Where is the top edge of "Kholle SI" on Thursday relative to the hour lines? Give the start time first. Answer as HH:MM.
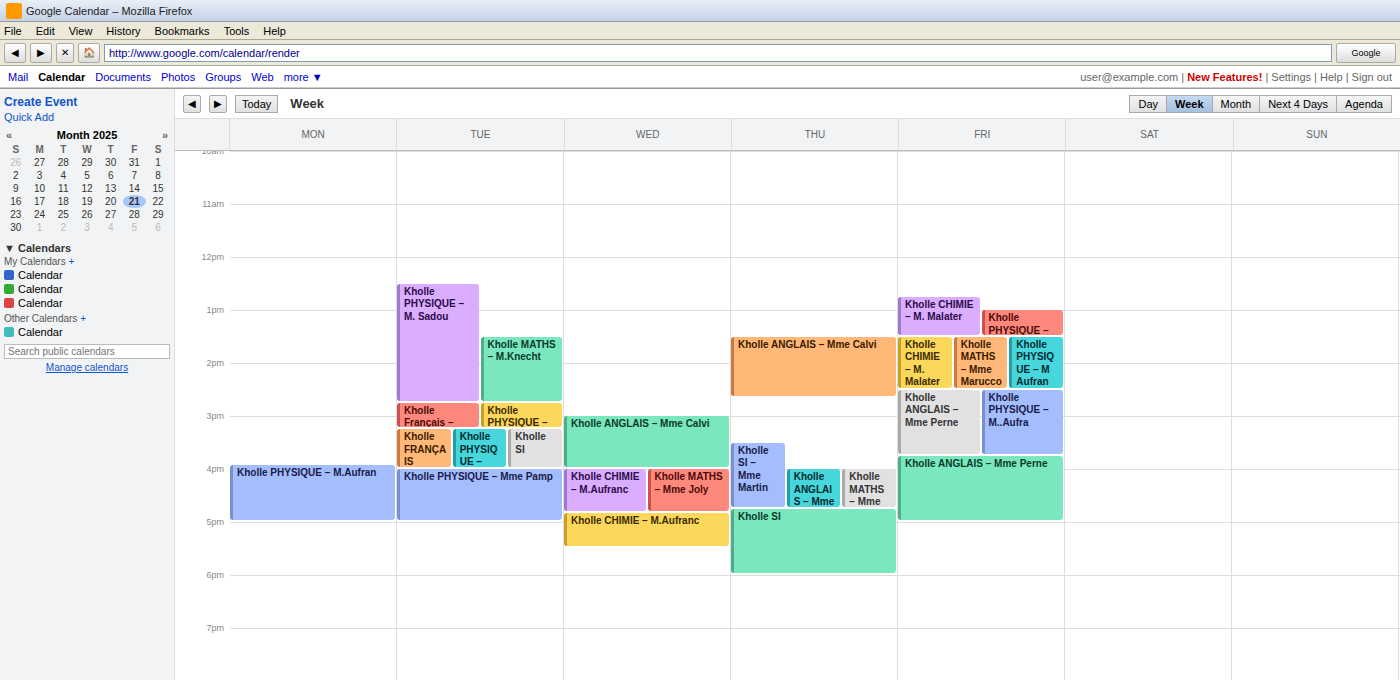
16:45 -- neither: three quarters of the way from the 16:00 line to the 17:00 line.